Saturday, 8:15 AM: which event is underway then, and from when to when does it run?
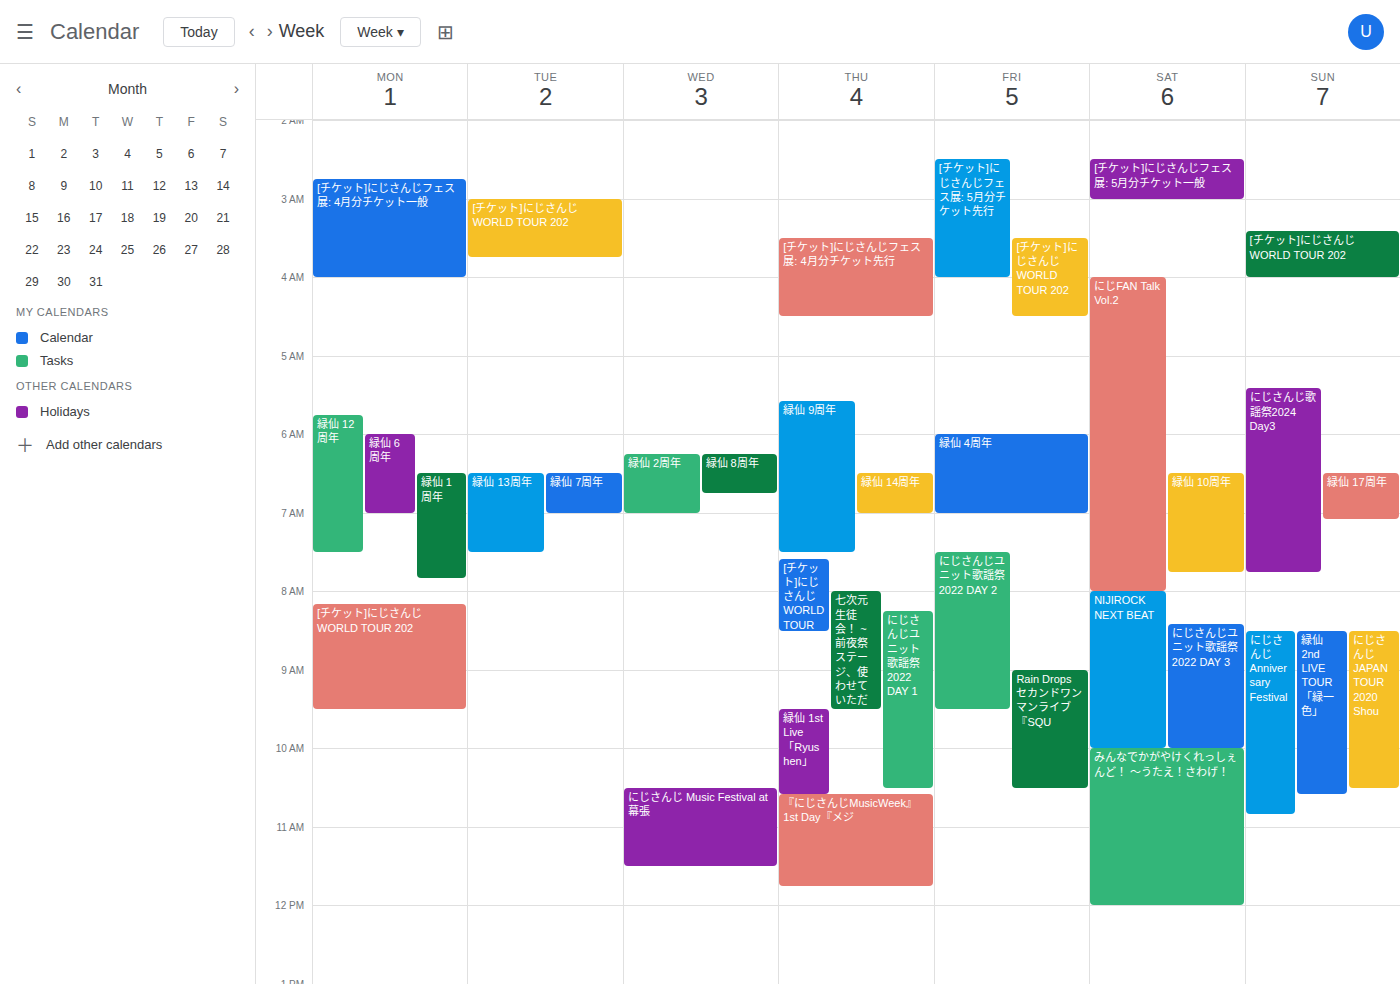
"NIJIROCK NEXT BEAT", 8:00 AM to 10:00 AM